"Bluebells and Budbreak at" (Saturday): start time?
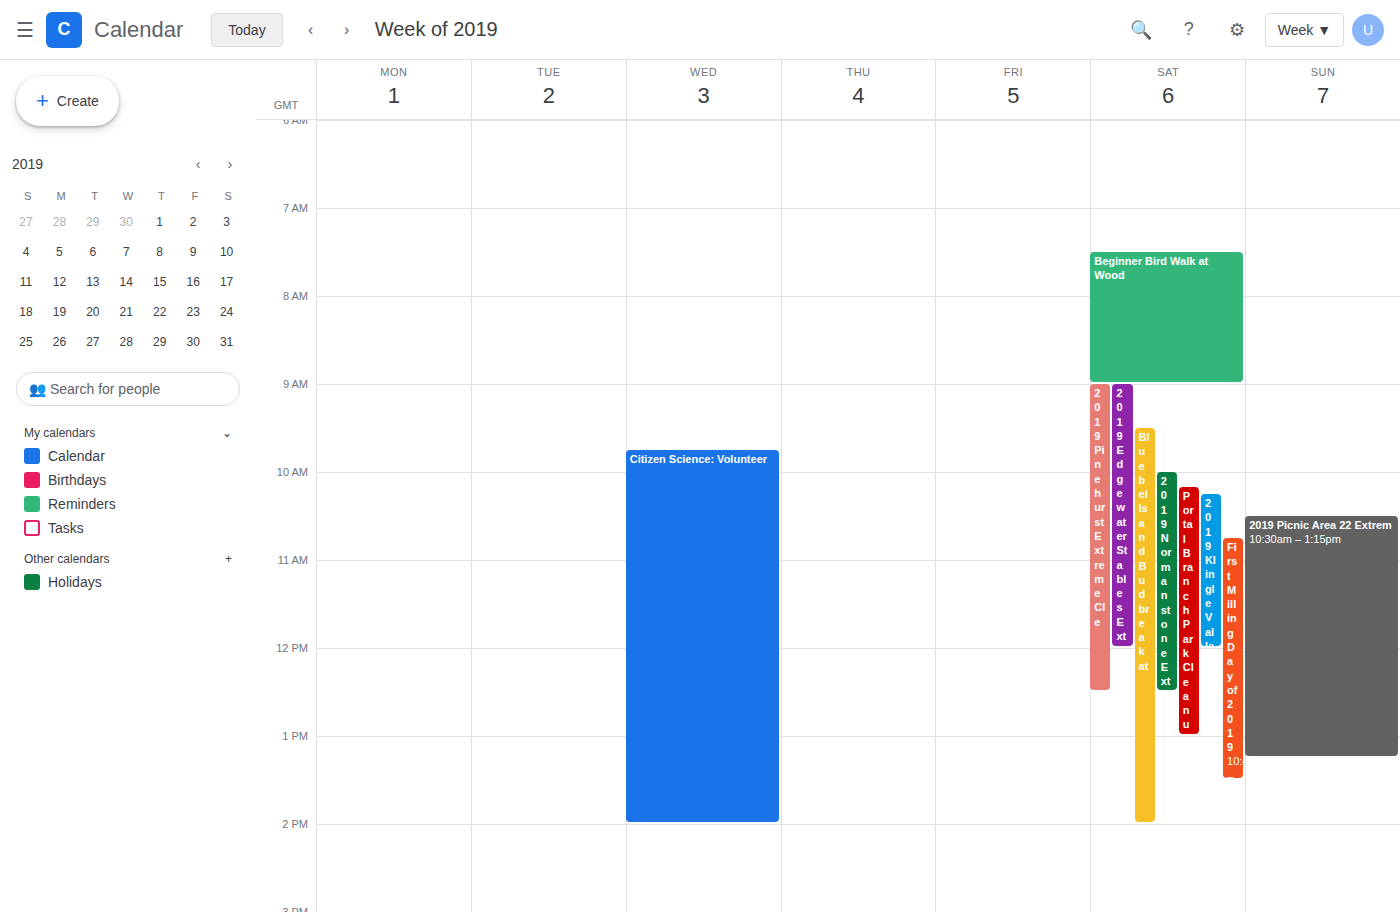
9:30 AM